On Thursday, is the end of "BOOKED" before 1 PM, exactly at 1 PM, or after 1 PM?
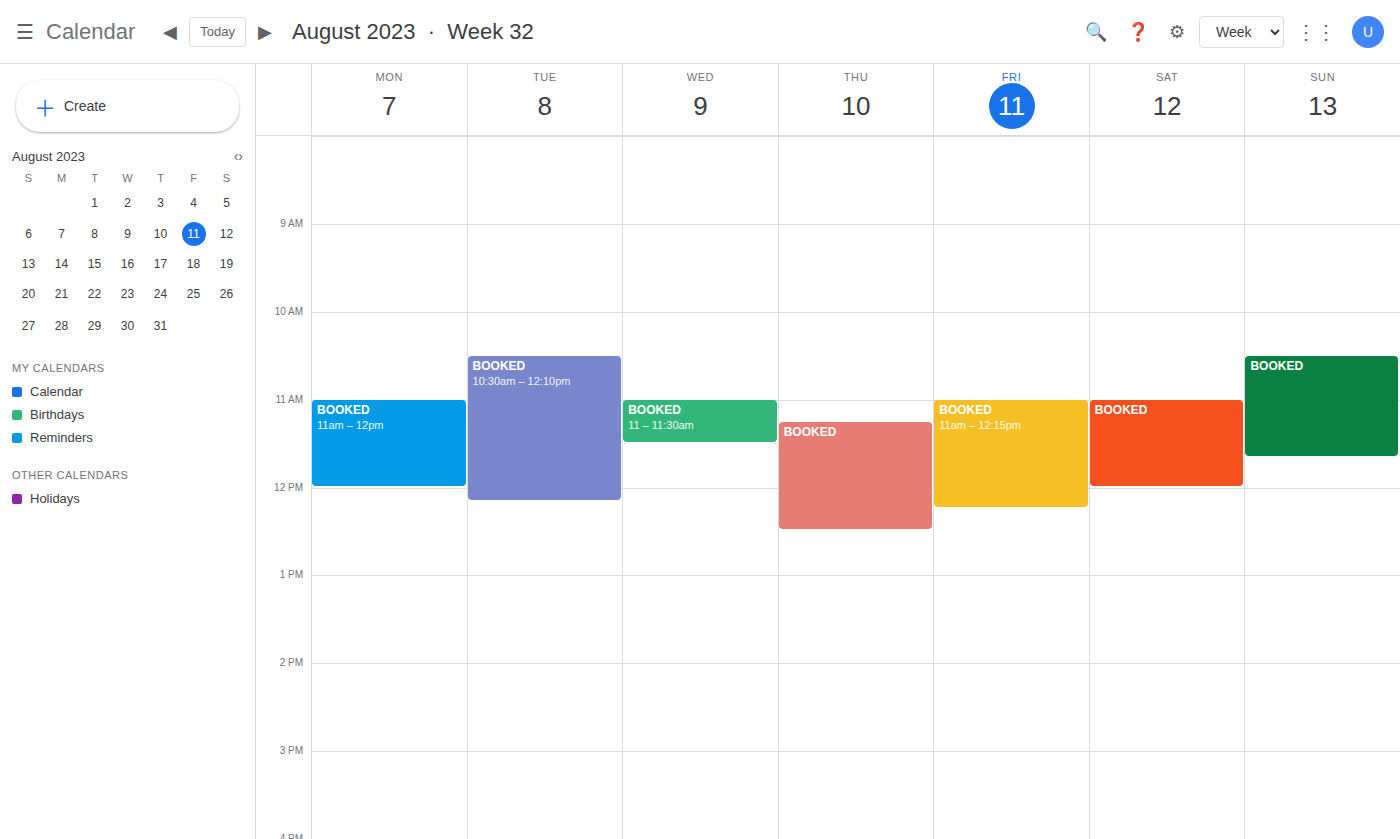
12:30 PM -- before 1 PM, 30 minutes above the 1 PM line.